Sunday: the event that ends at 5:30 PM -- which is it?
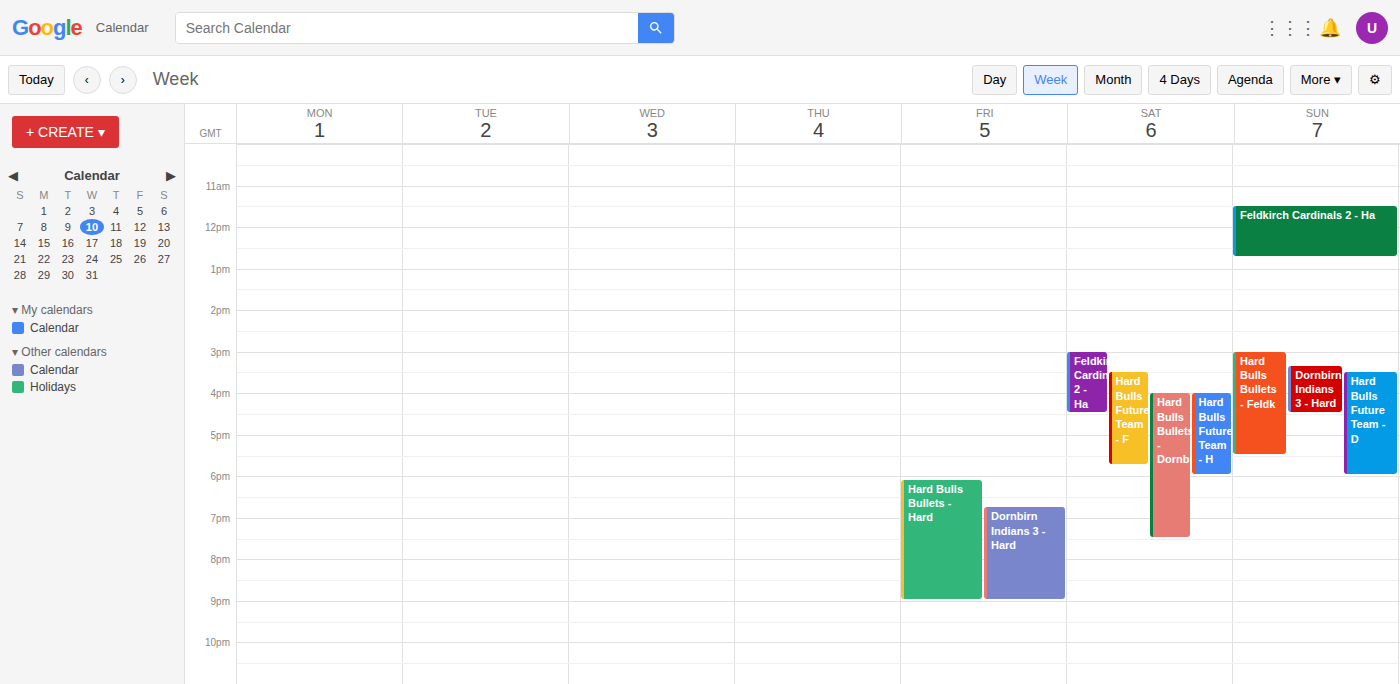
"Hard Bulls Bullets - Feldk"